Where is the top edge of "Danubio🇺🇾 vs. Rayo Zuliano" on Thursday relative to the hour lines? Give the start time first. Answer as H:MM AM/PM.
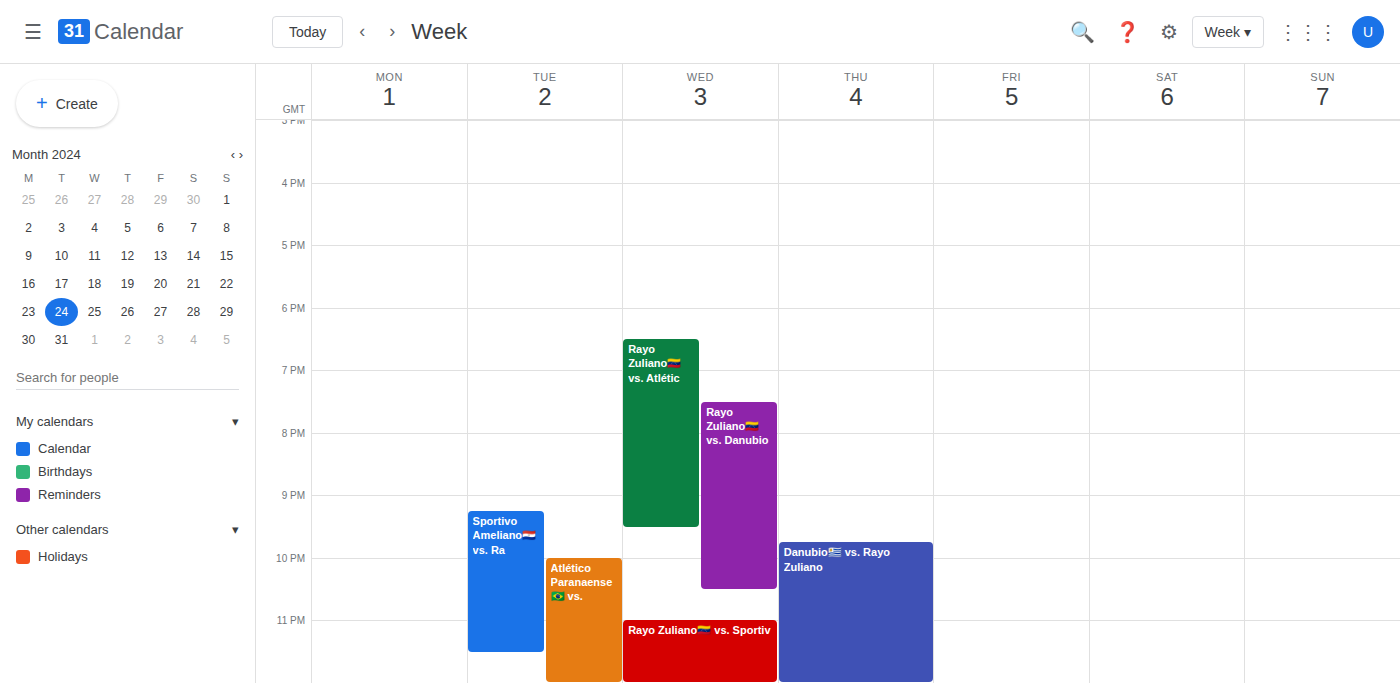
9:45 PM -- neither: three quarters of the way from the 9 PM line to the 10 PM line.